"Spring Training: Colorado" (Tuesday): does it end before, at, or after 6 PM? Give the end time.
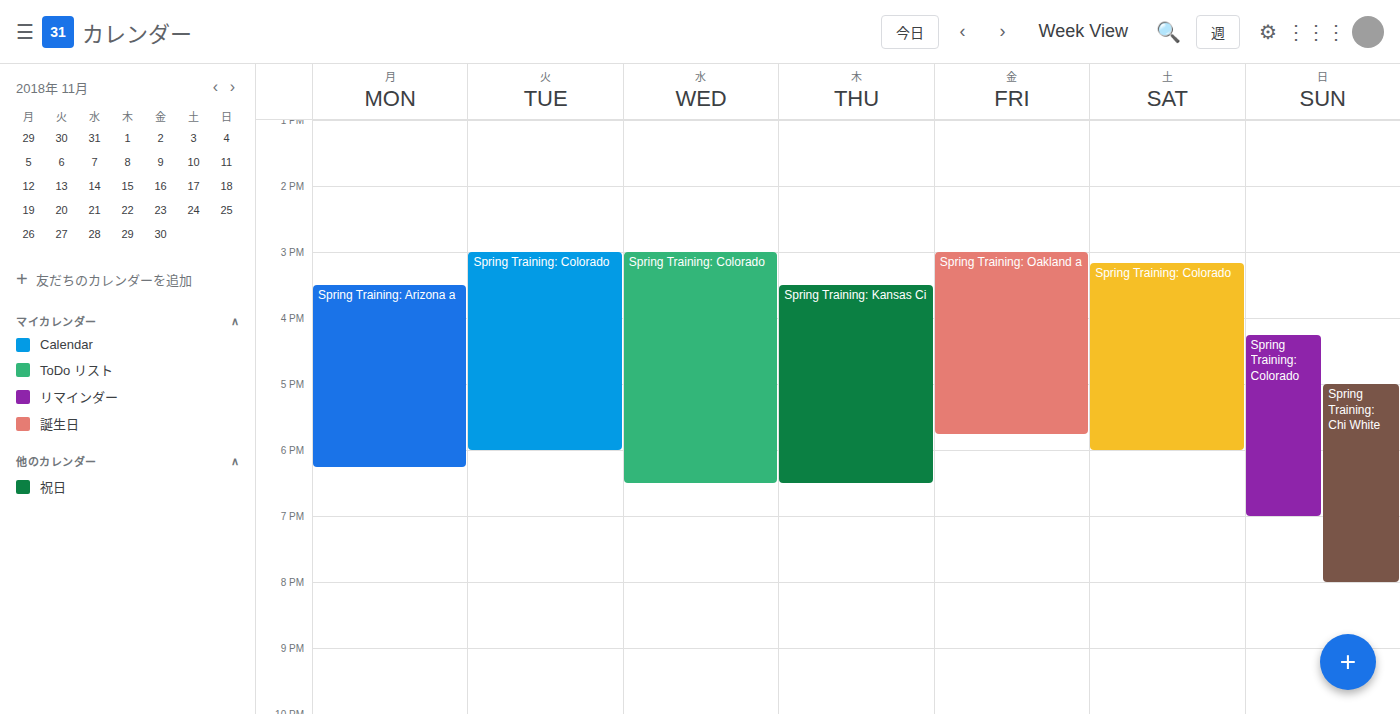
6:00 PM -- exactly at 6 PM, on the 6 PM line.